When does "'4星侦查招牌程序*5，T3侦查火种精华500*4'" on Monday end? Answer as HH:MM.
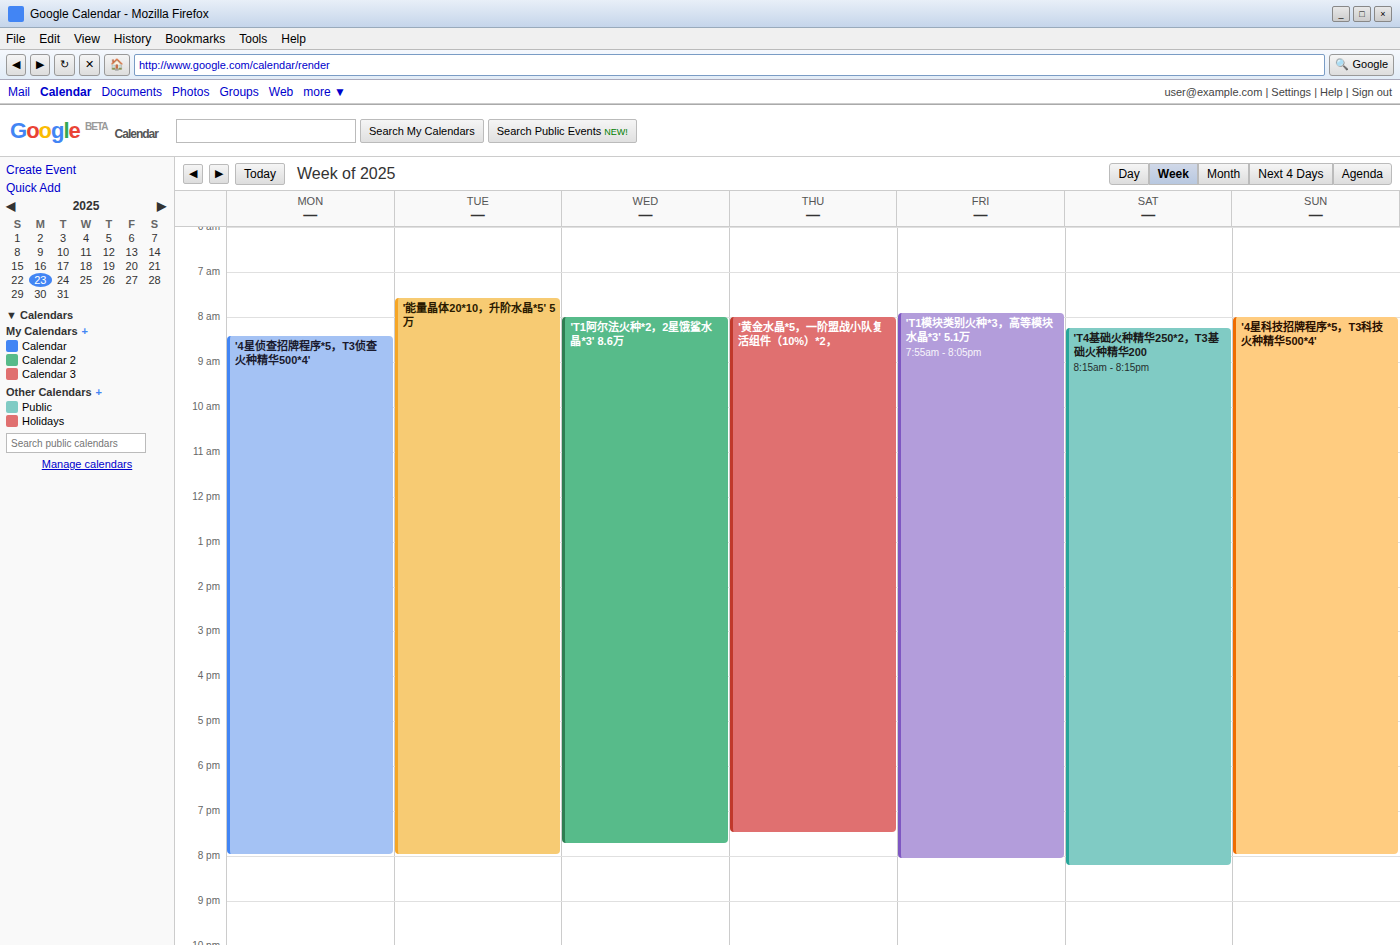
20:00